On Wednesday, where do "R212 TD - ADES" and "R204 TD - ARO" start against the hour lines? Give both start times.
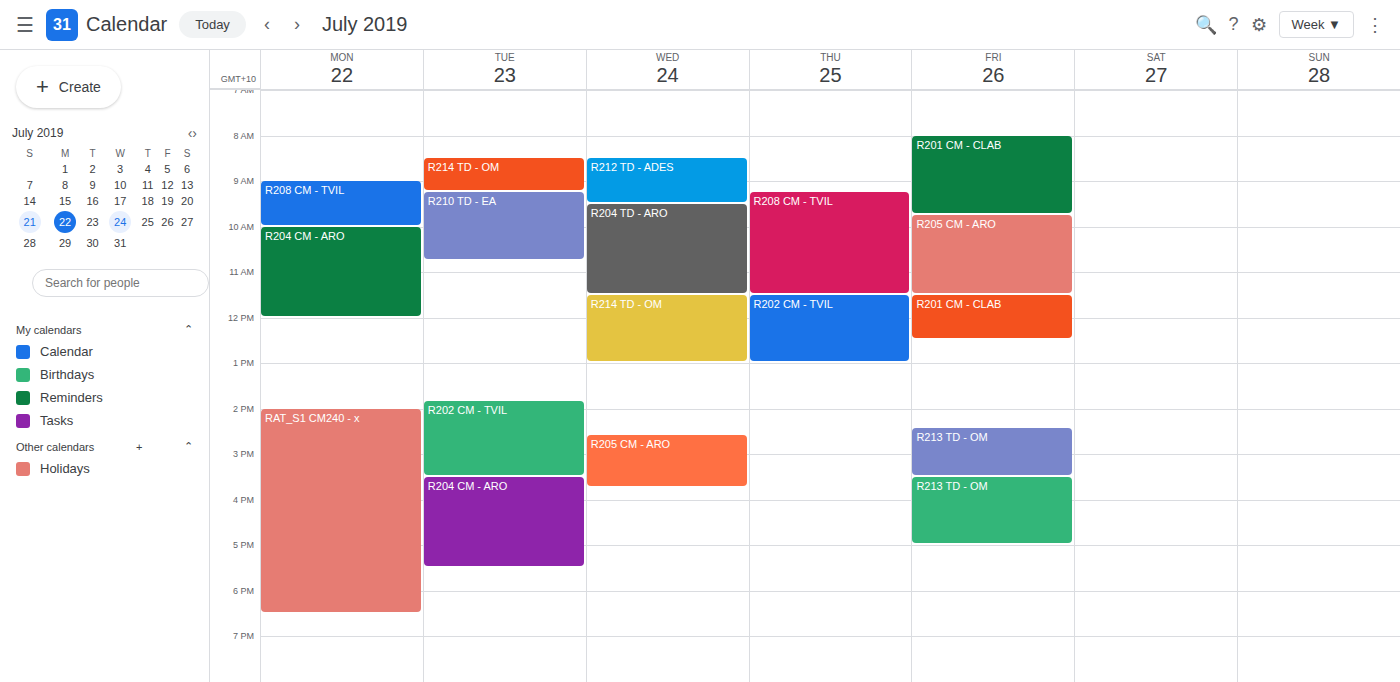
"R212 TD - ADES": 8:30 AM, halfway between the 8 AM and 9 AM lines. "R204 TD - ARO": 9:30 AM, halfway between the 9 AM and 10 AM lines.